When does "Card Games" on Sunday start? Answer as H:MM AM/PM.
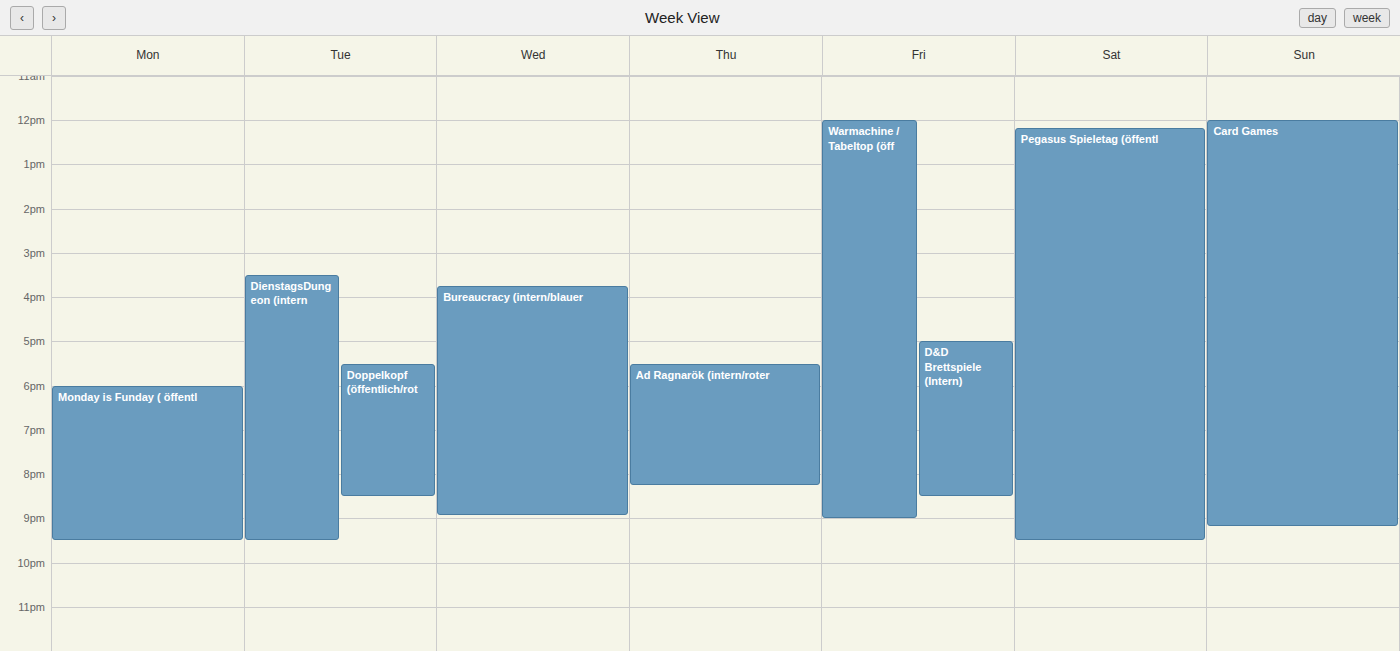
12:00 PM